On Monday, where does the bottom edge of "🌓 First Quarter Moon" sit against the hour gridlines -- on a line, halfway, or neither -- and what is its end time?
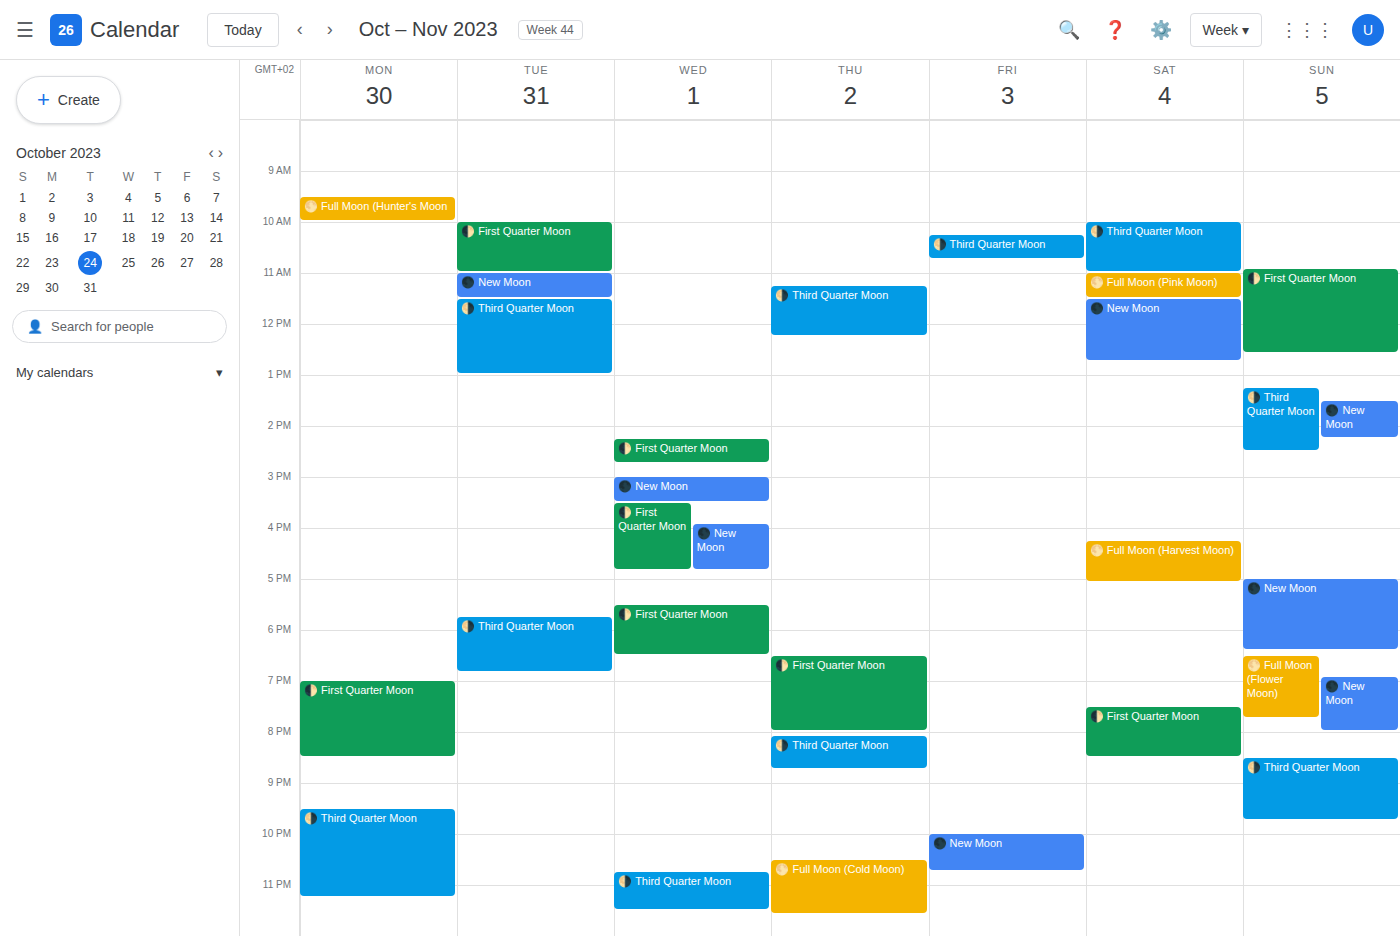
20:30 -- halfway between the 20:00 and 21:00 lines.